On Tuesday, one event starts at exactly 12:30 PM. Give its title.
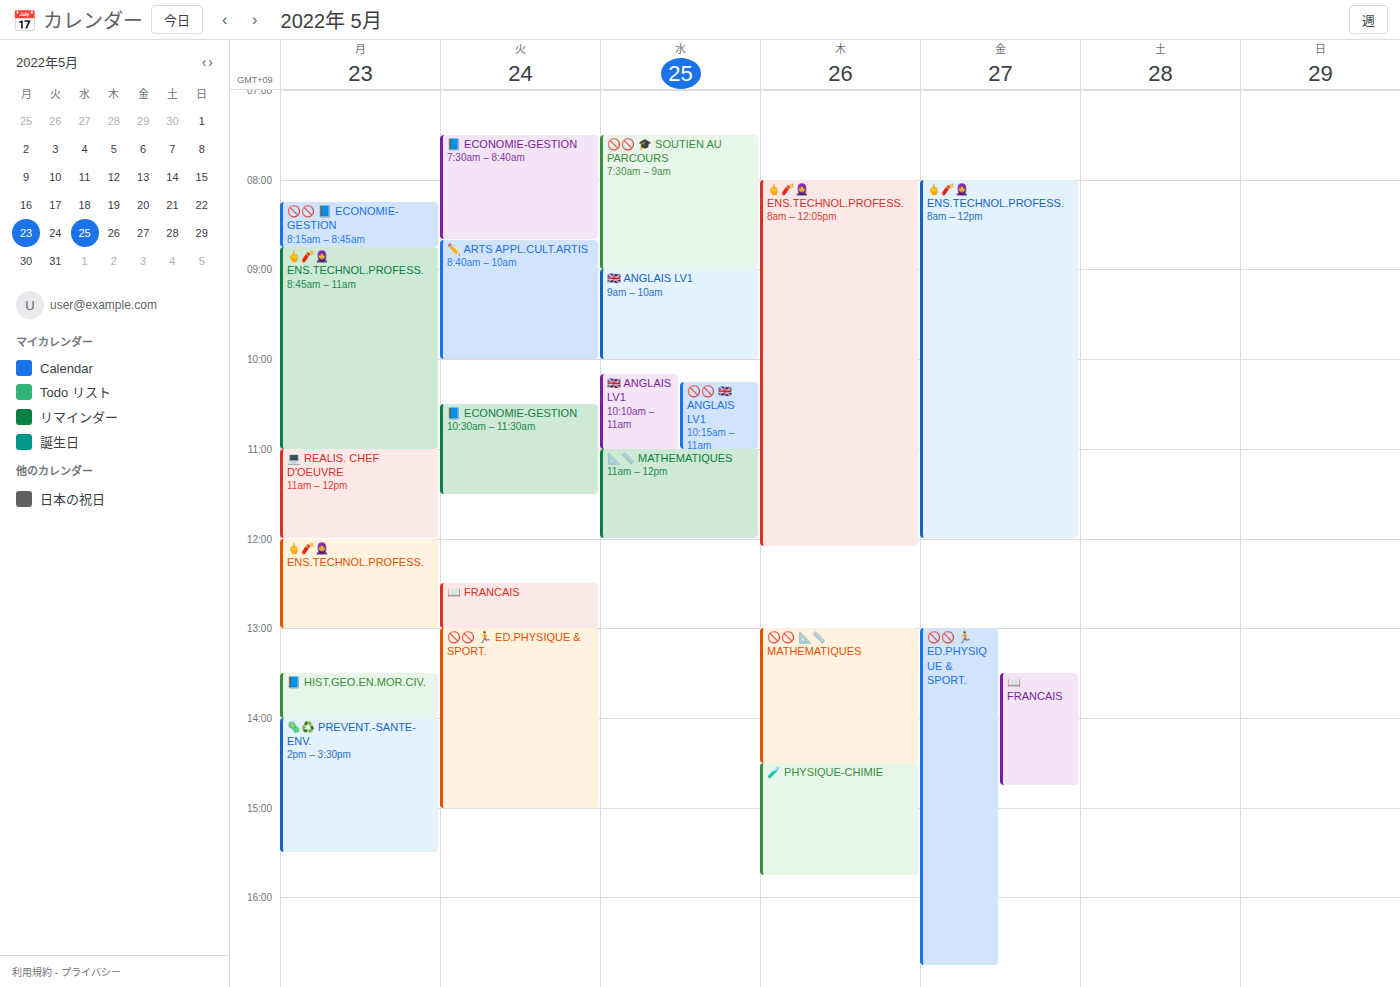
"📖 FRANCAIS"